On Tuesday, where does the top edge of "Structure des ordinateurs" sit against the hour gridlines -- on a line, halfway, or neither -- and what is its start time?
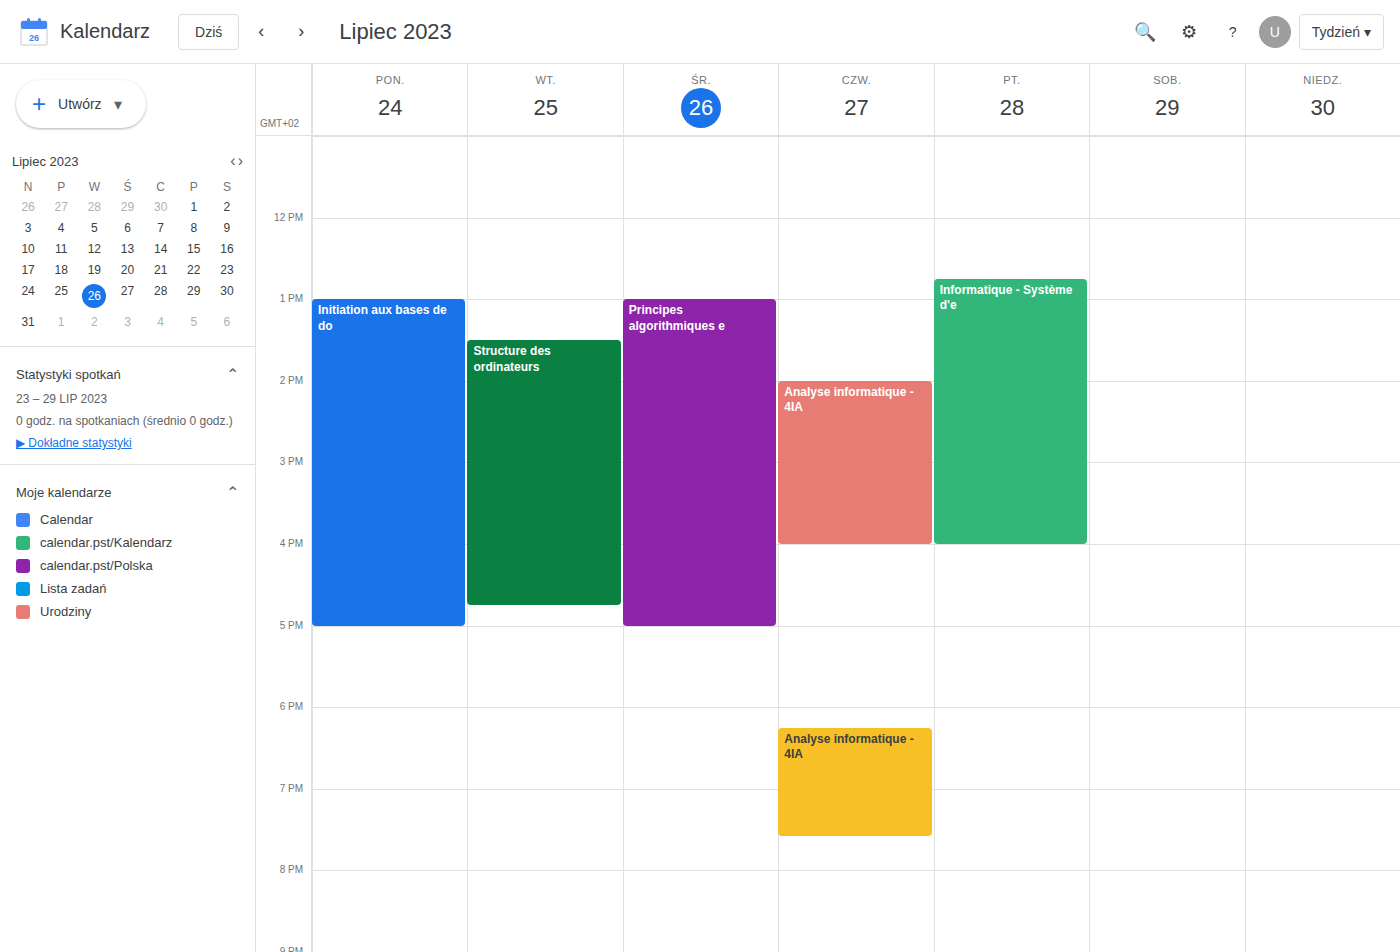
1:30 PM -- halfway between the 1 PM and 2 PM lines.